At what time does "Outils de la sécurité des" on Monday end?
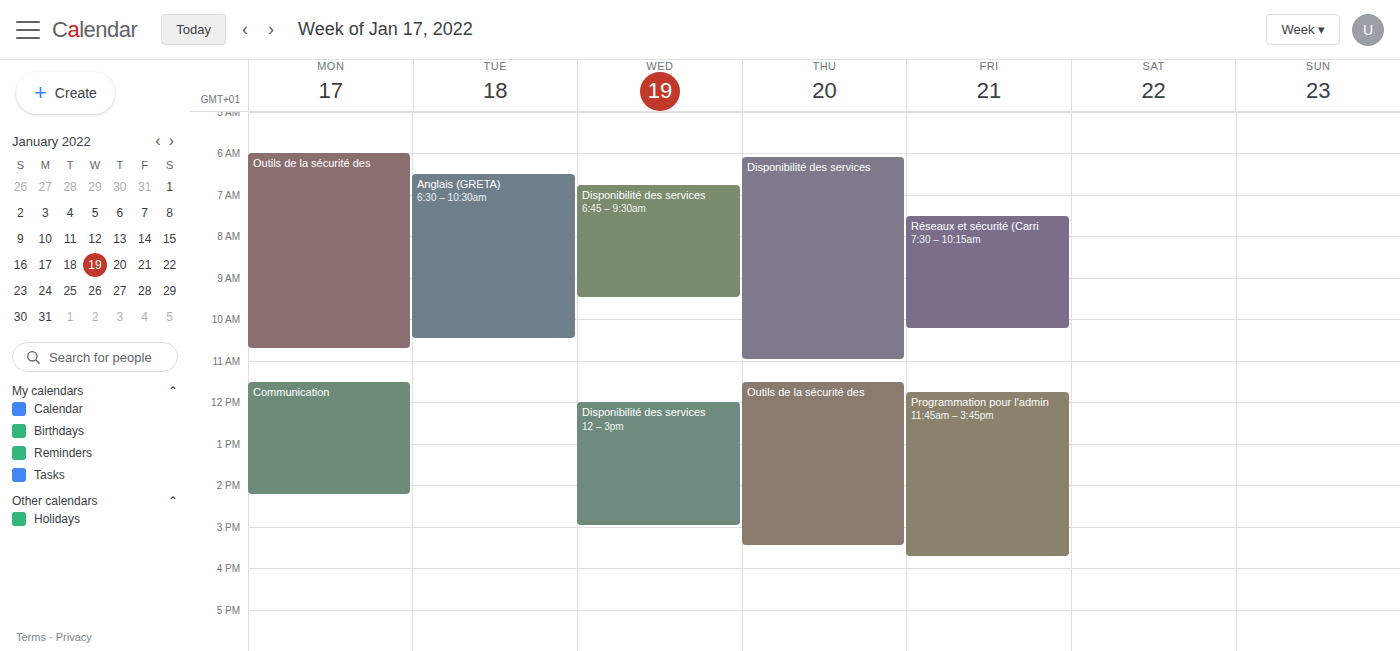
10:45